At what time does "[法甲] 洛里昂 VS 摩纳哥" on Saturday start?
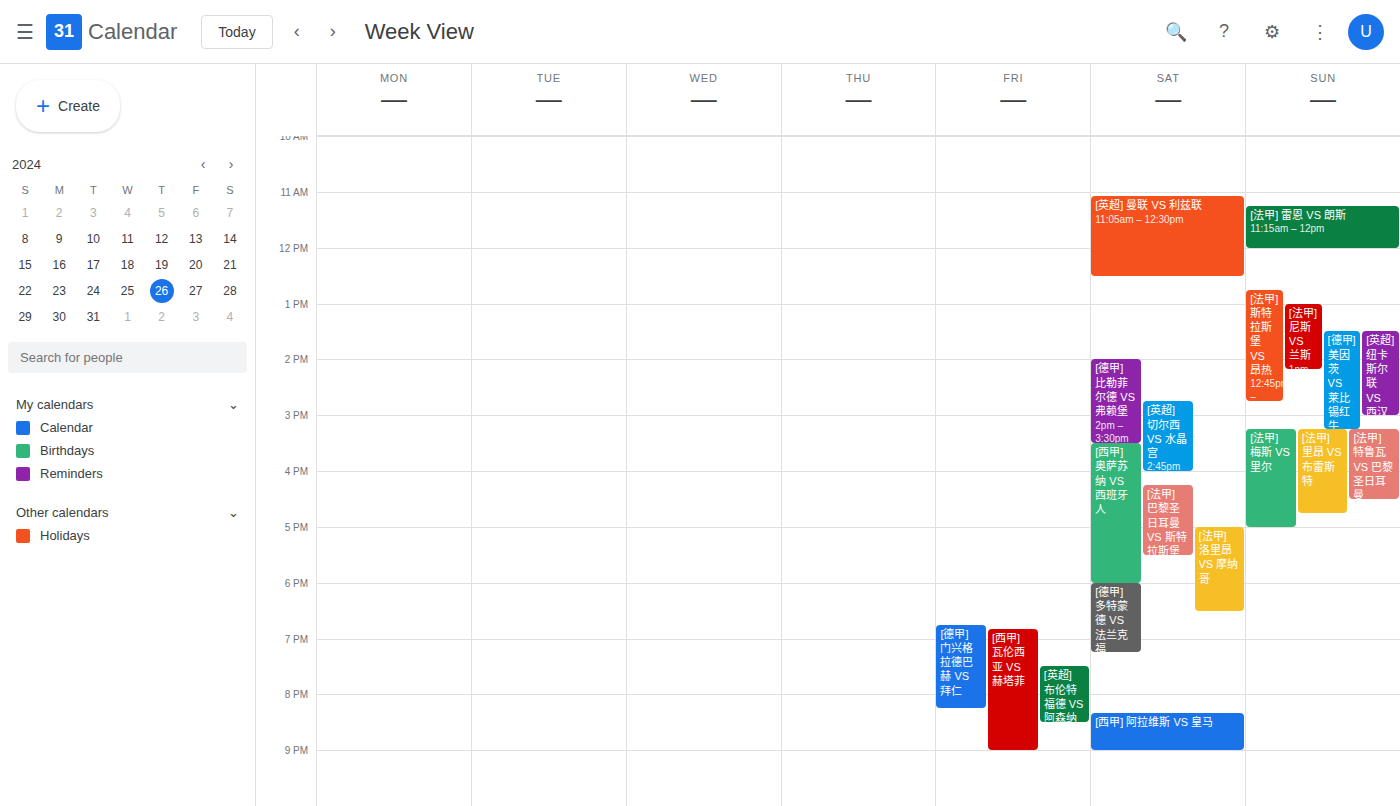
5:00 PM